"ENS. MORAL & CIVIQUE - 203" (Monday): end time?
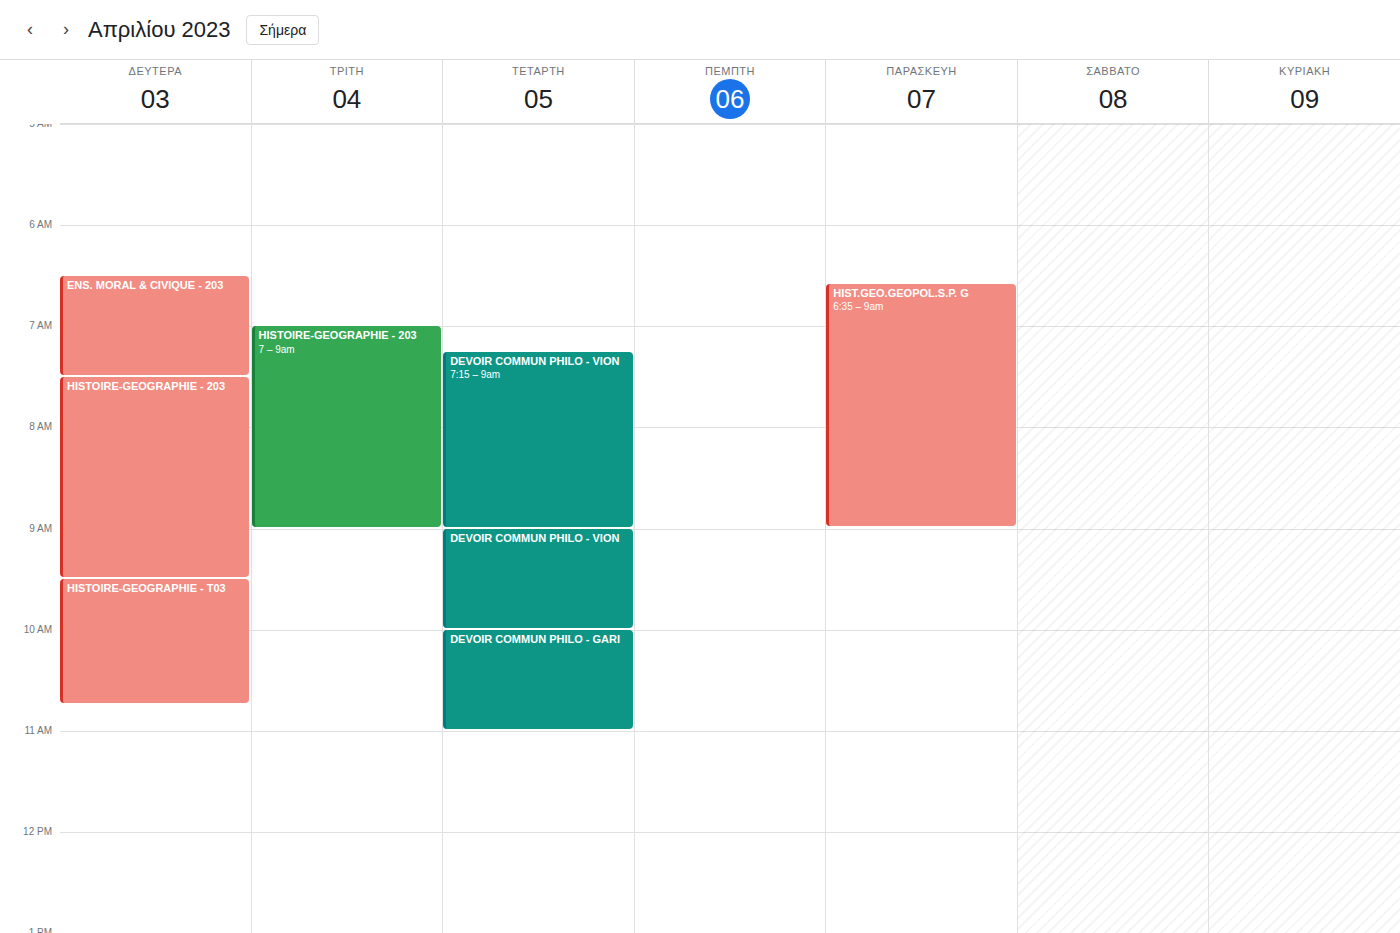
7:30 AM